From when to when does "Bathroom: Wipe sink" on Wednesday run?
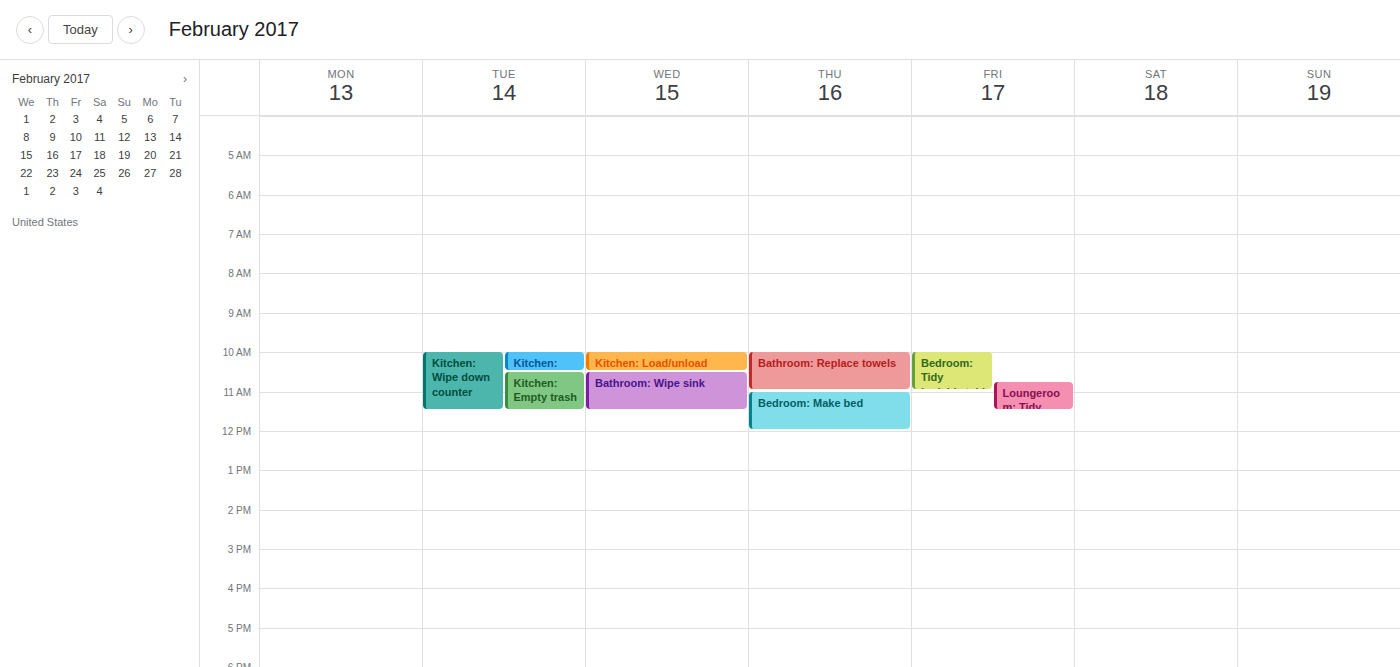
10:30 AM to 11:30 AM